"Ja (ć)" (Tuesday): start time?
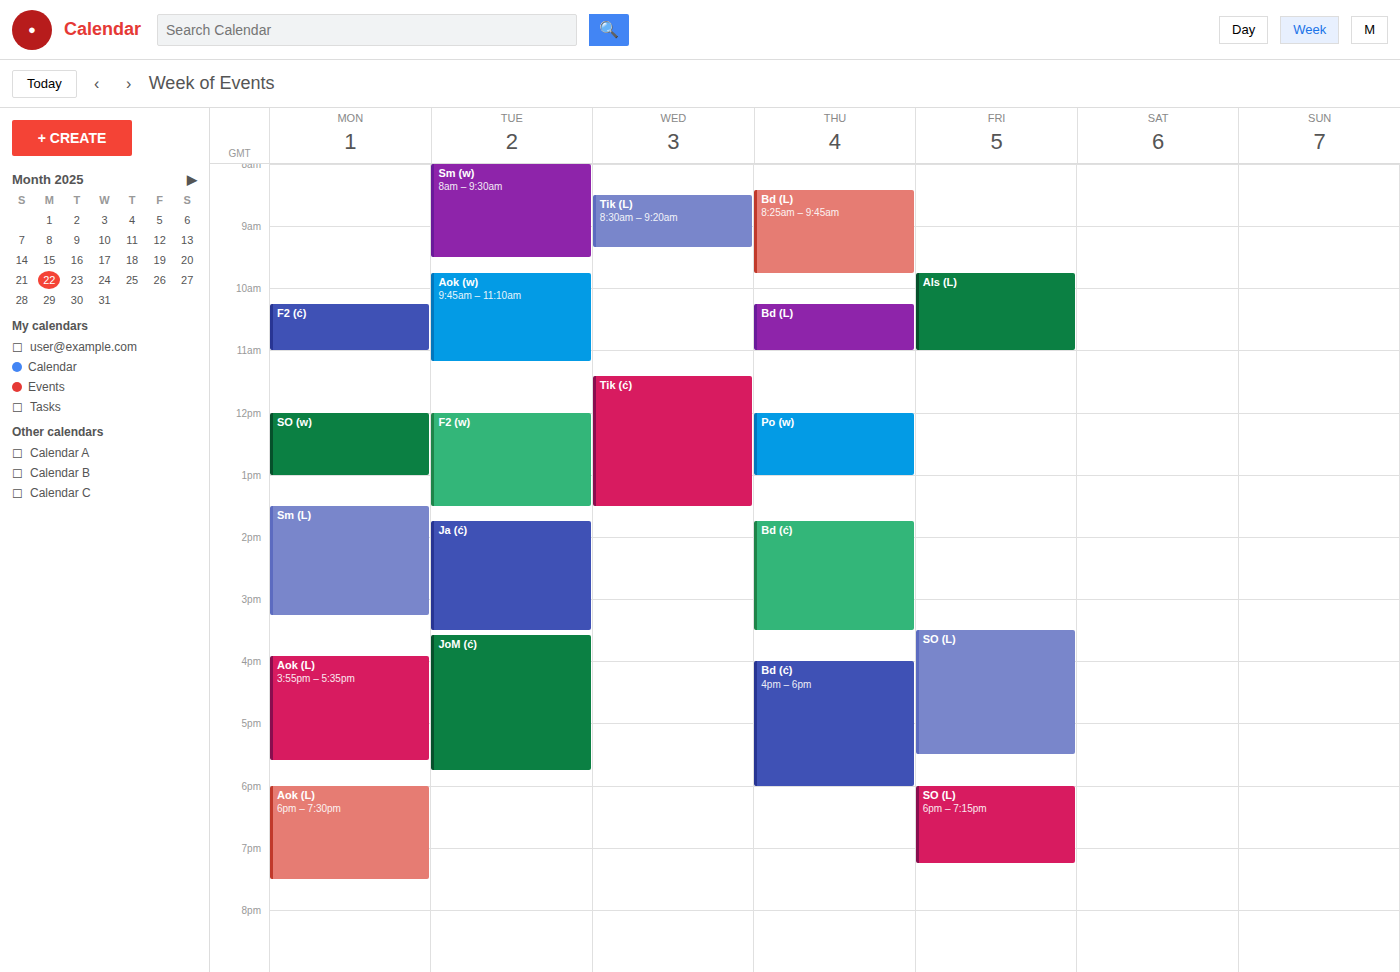
1:45 PM